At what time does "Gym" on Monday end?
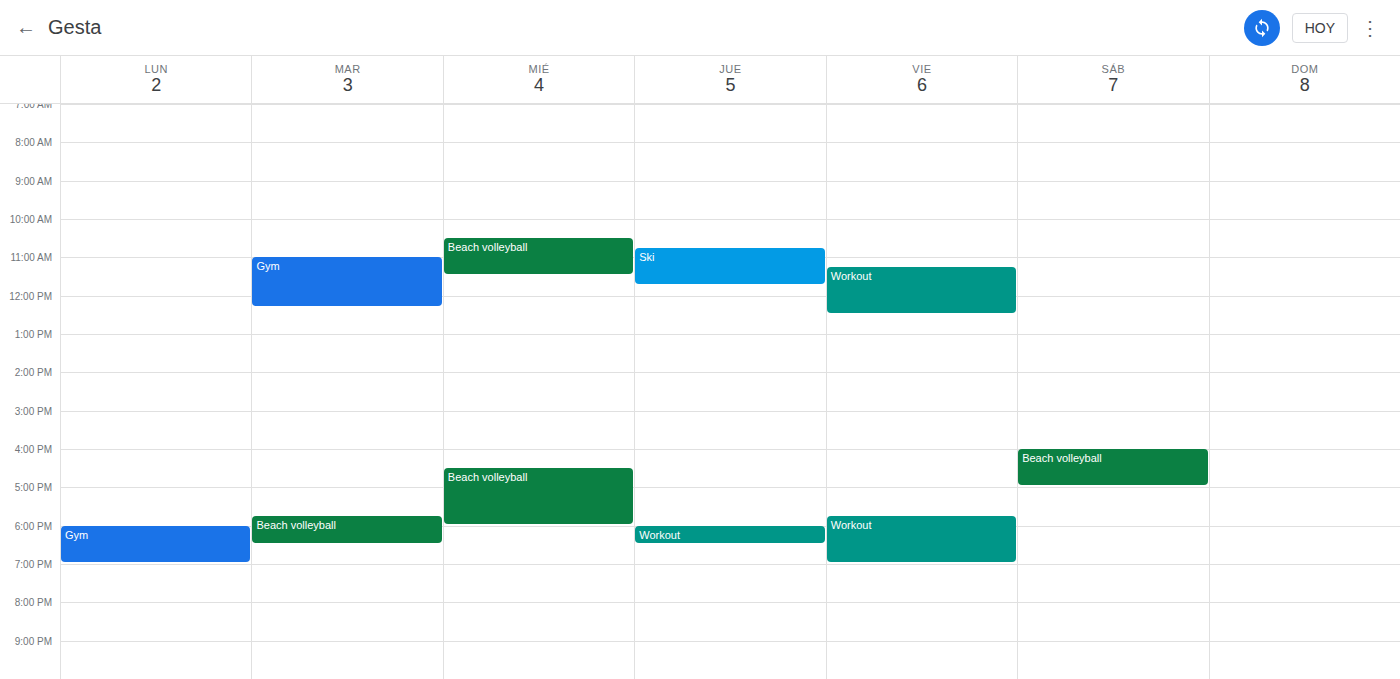
7:00 PM